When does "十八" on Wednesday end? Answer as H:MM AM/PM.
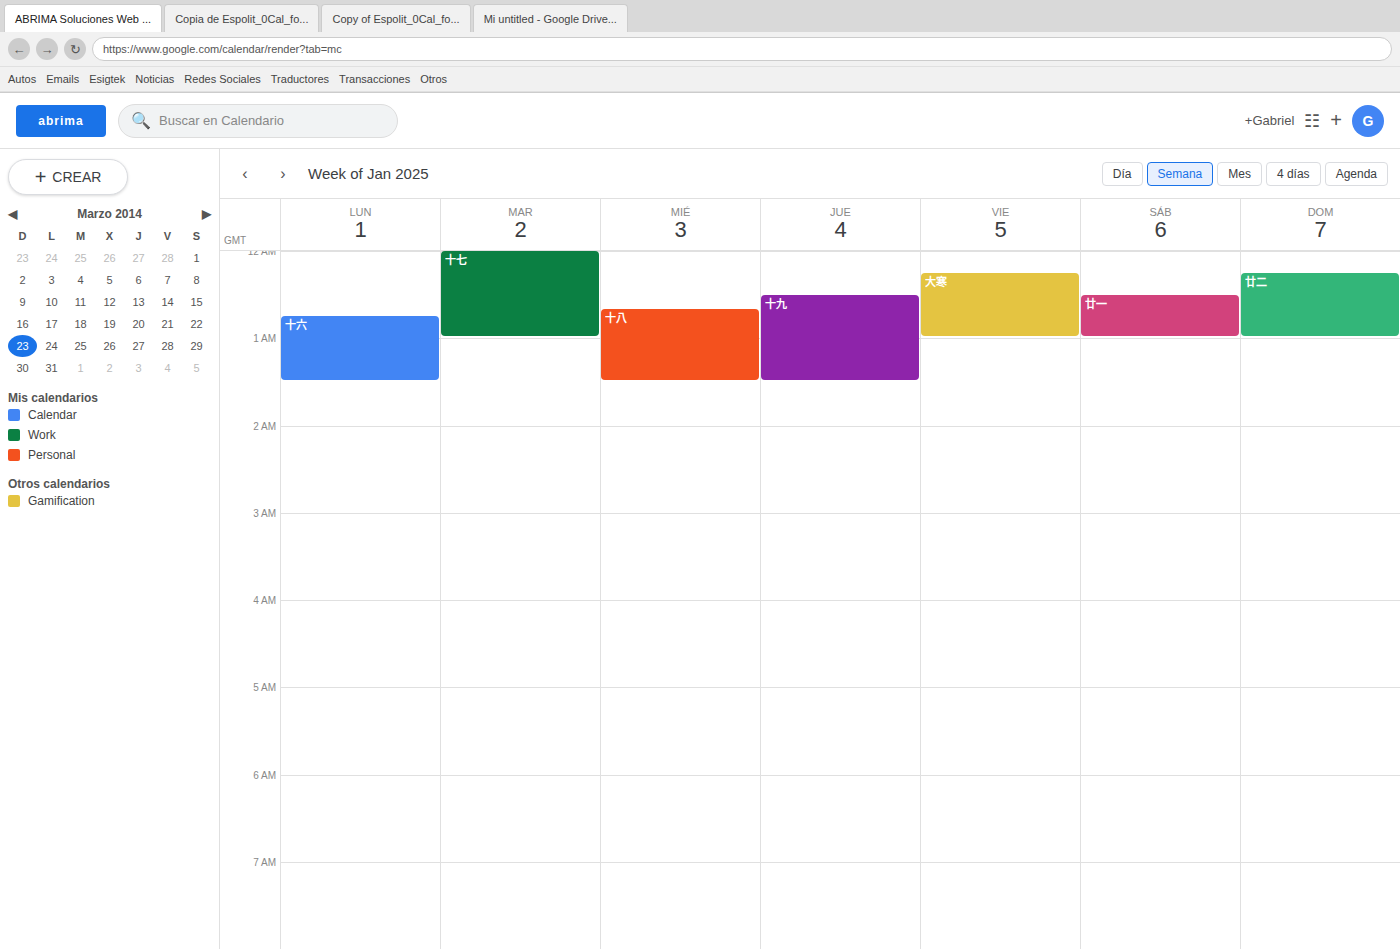
1:30 AM